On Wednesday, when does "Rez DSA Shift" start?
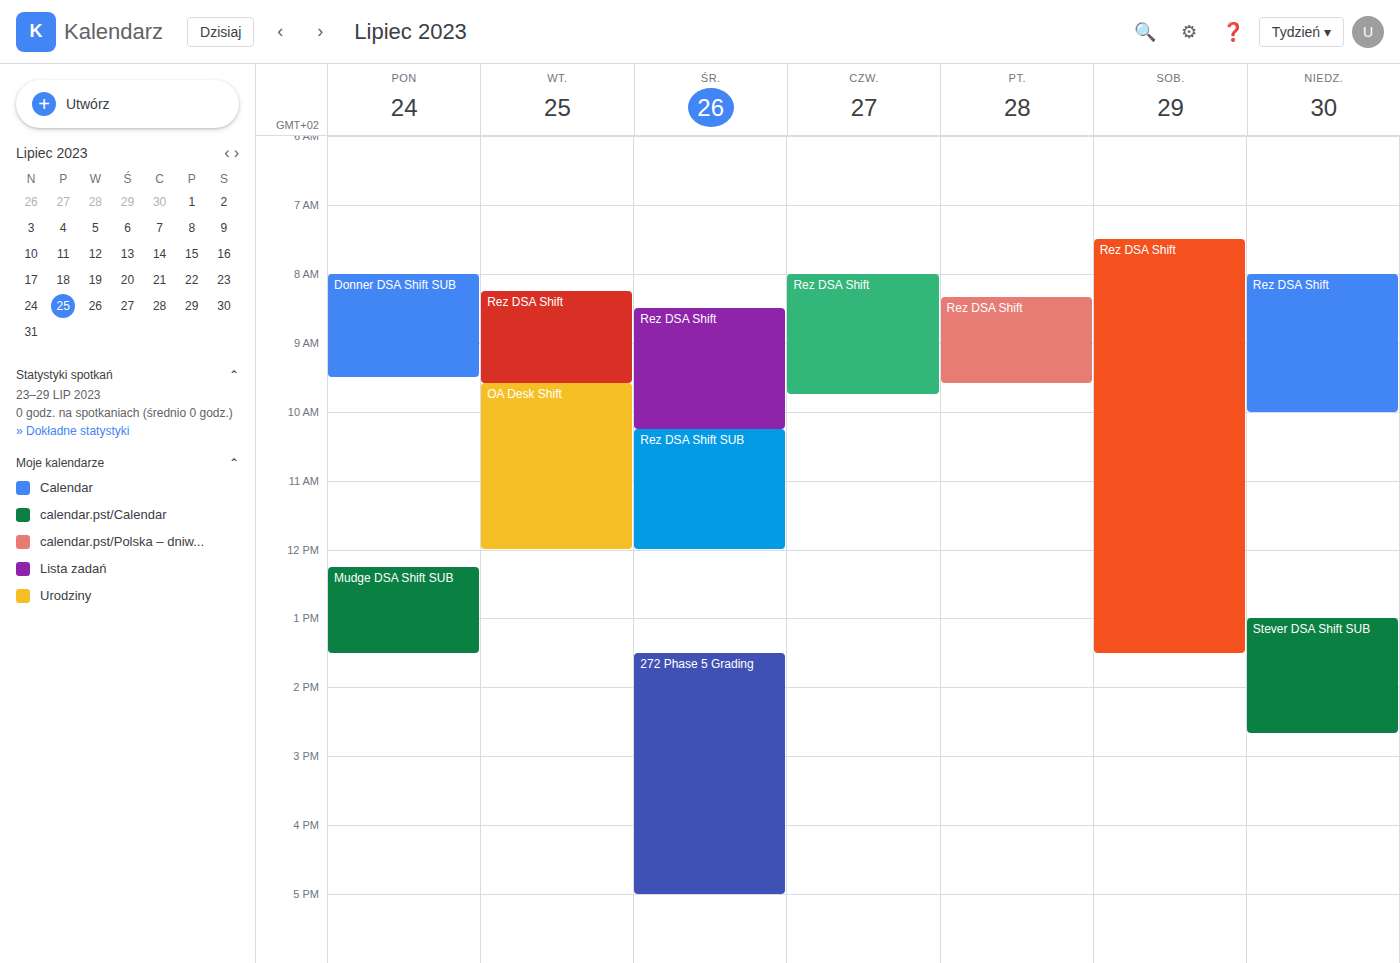
8:30 AM